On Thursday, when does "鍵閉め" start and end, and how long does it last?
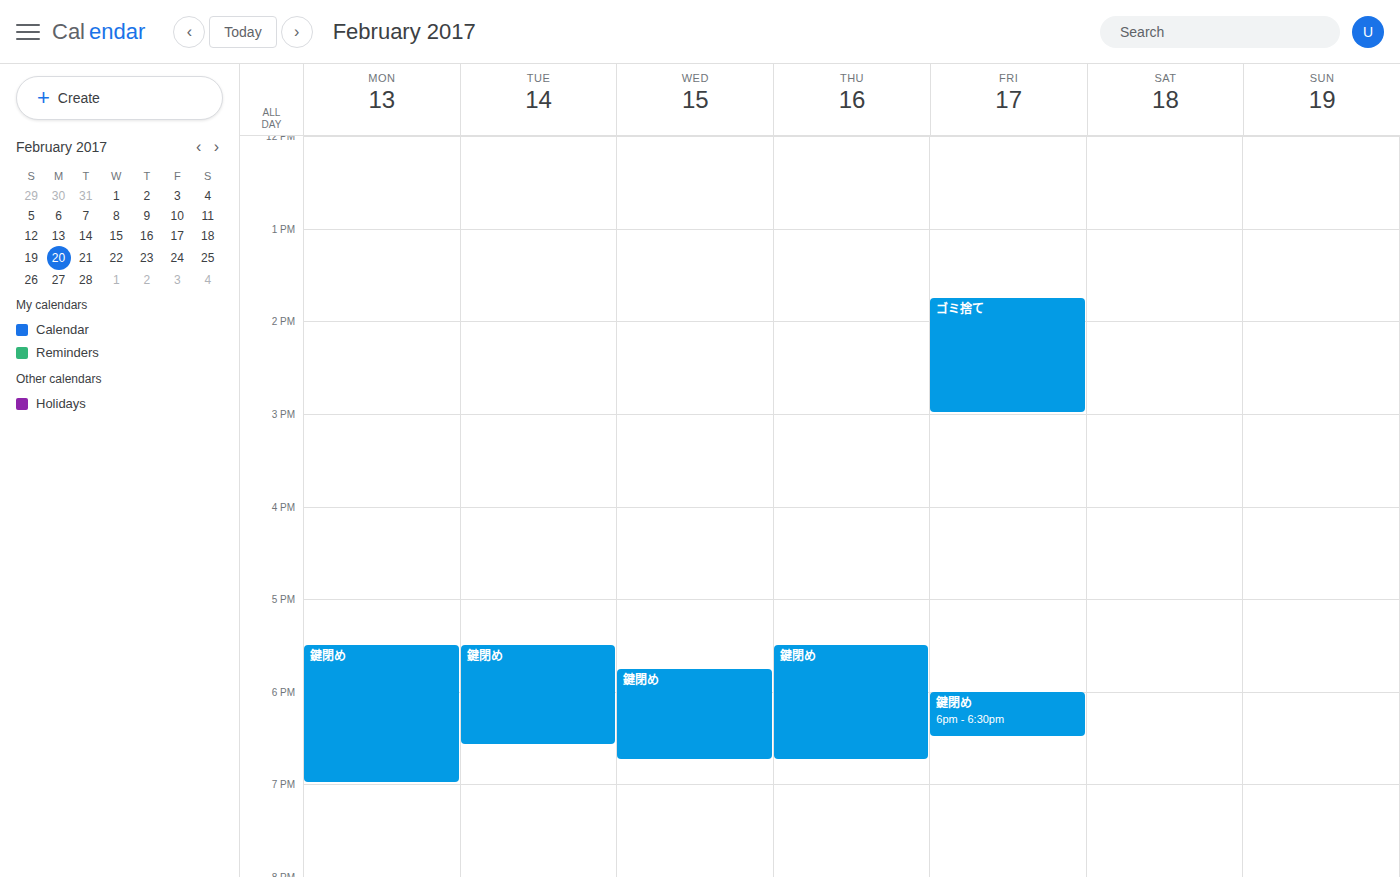
5:30 PM to 6:45 PM, 1 hour 15 minutes